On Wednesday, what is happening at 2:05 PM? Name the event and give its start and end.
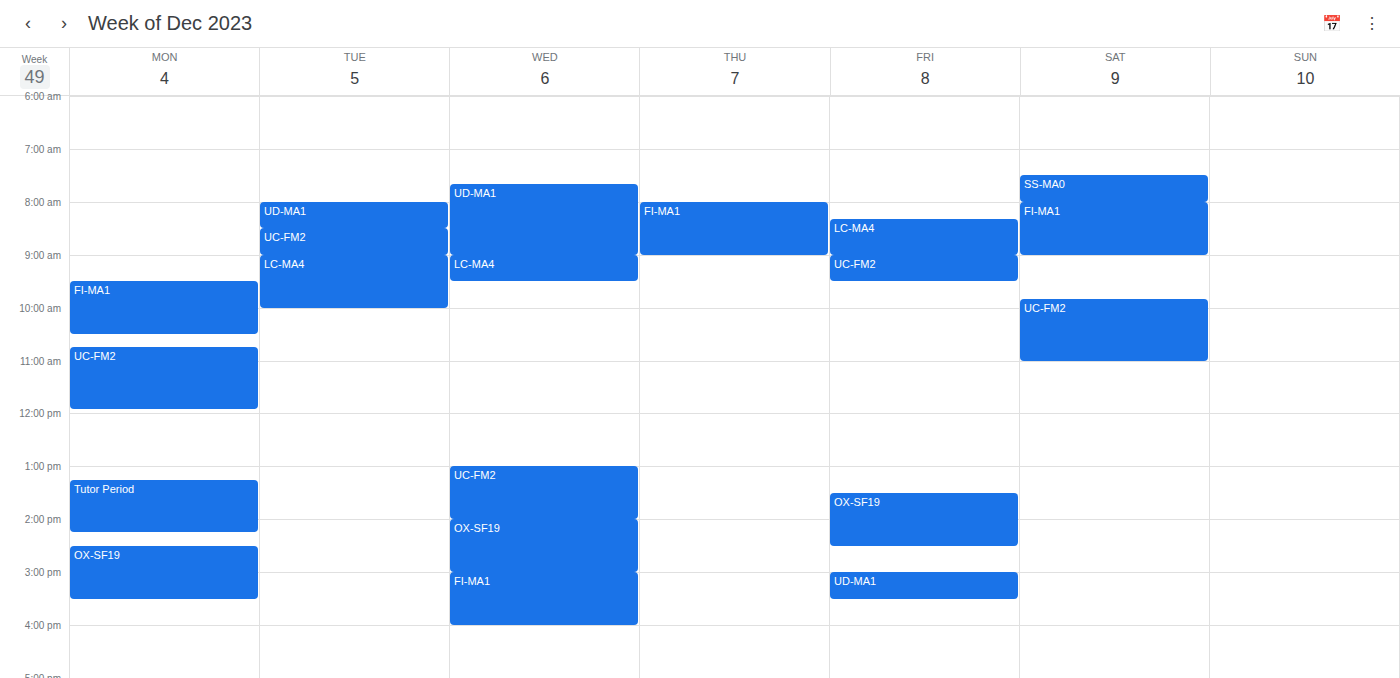
"OX-SF19", 2:00 PM to 3:00 PM